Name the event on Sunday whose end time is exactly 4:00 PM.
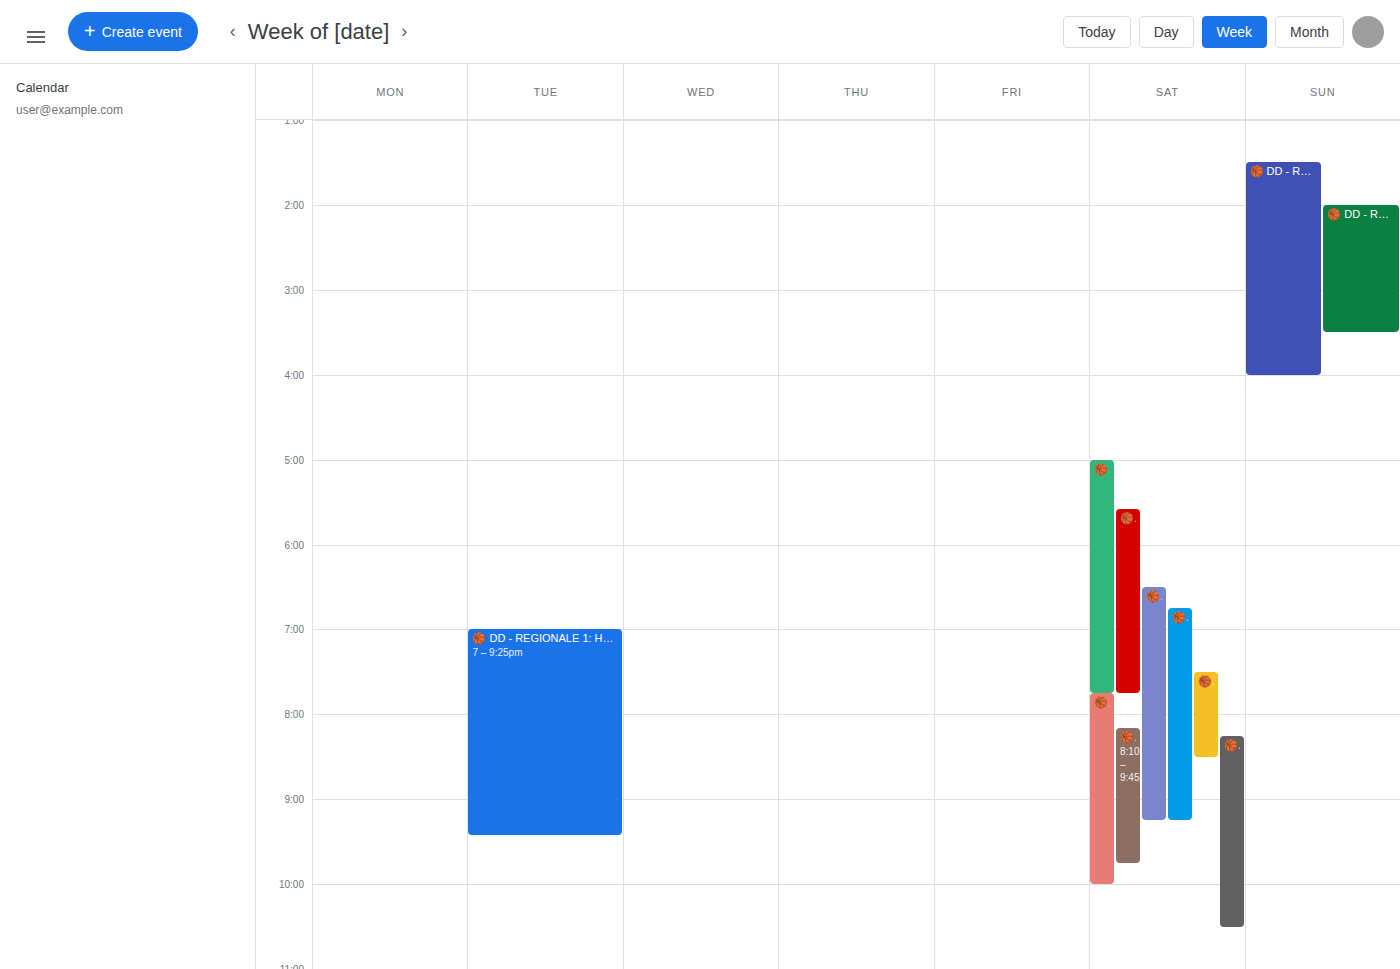
"🏀 DD - REGIONALE 1: REBOND"